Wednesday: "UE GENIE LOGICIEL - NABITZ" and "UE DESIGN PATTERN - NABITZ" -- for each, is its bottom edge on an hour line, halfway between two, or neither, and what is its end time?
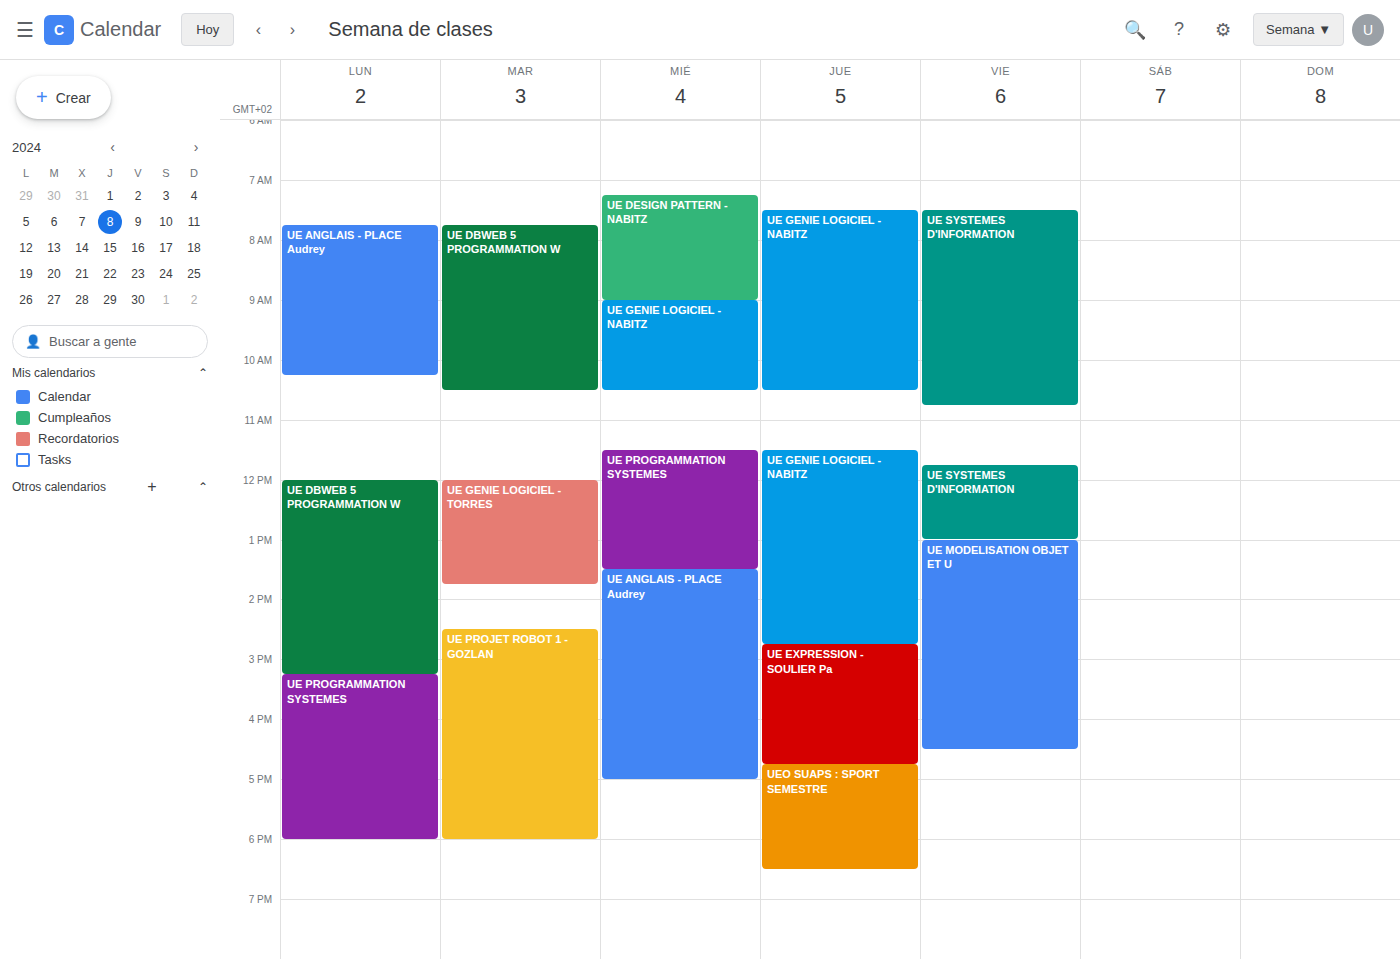
"UE GENIE LOGICIEL - NABITZ": 10:30 AM, halfway between the 10 AM and 11 AM lines. "UE DESIGN PATTERN - NABITZ": 9:00 AM, exactly on the 9 AM line.